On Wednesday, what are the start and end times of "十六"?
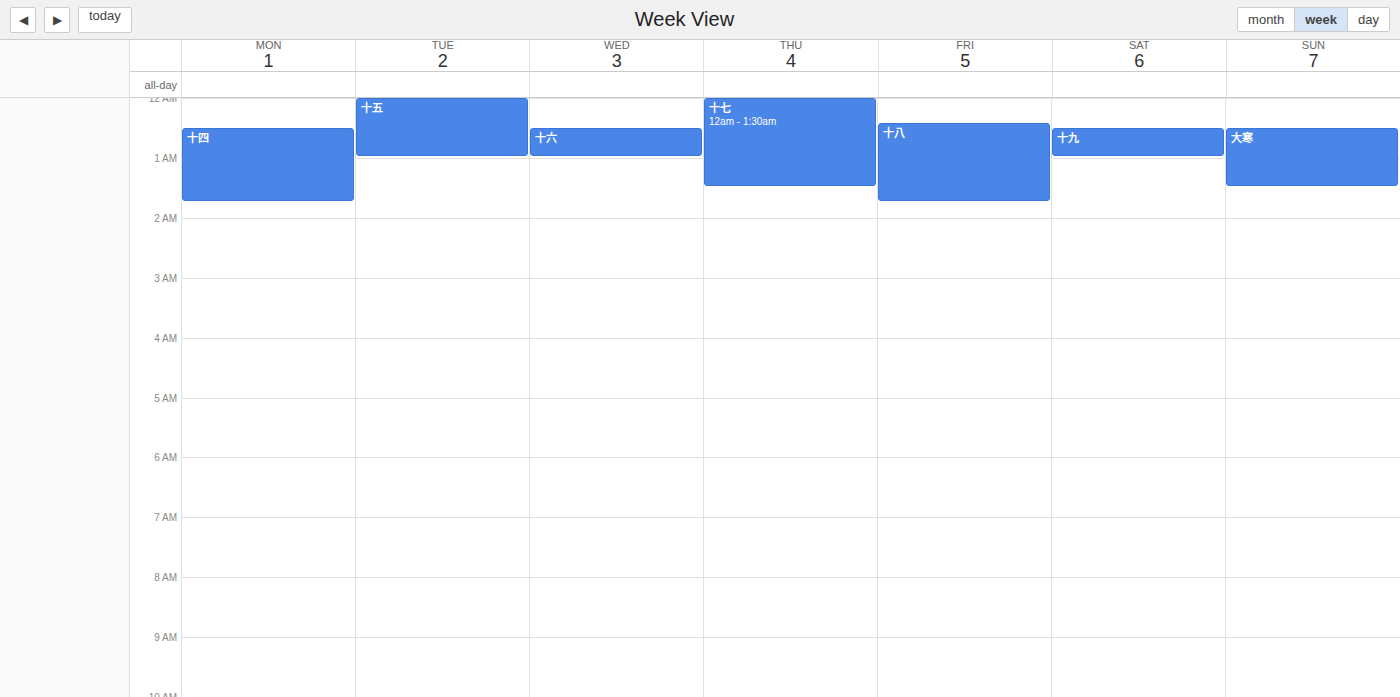
12:30 AM to 1:00 AM